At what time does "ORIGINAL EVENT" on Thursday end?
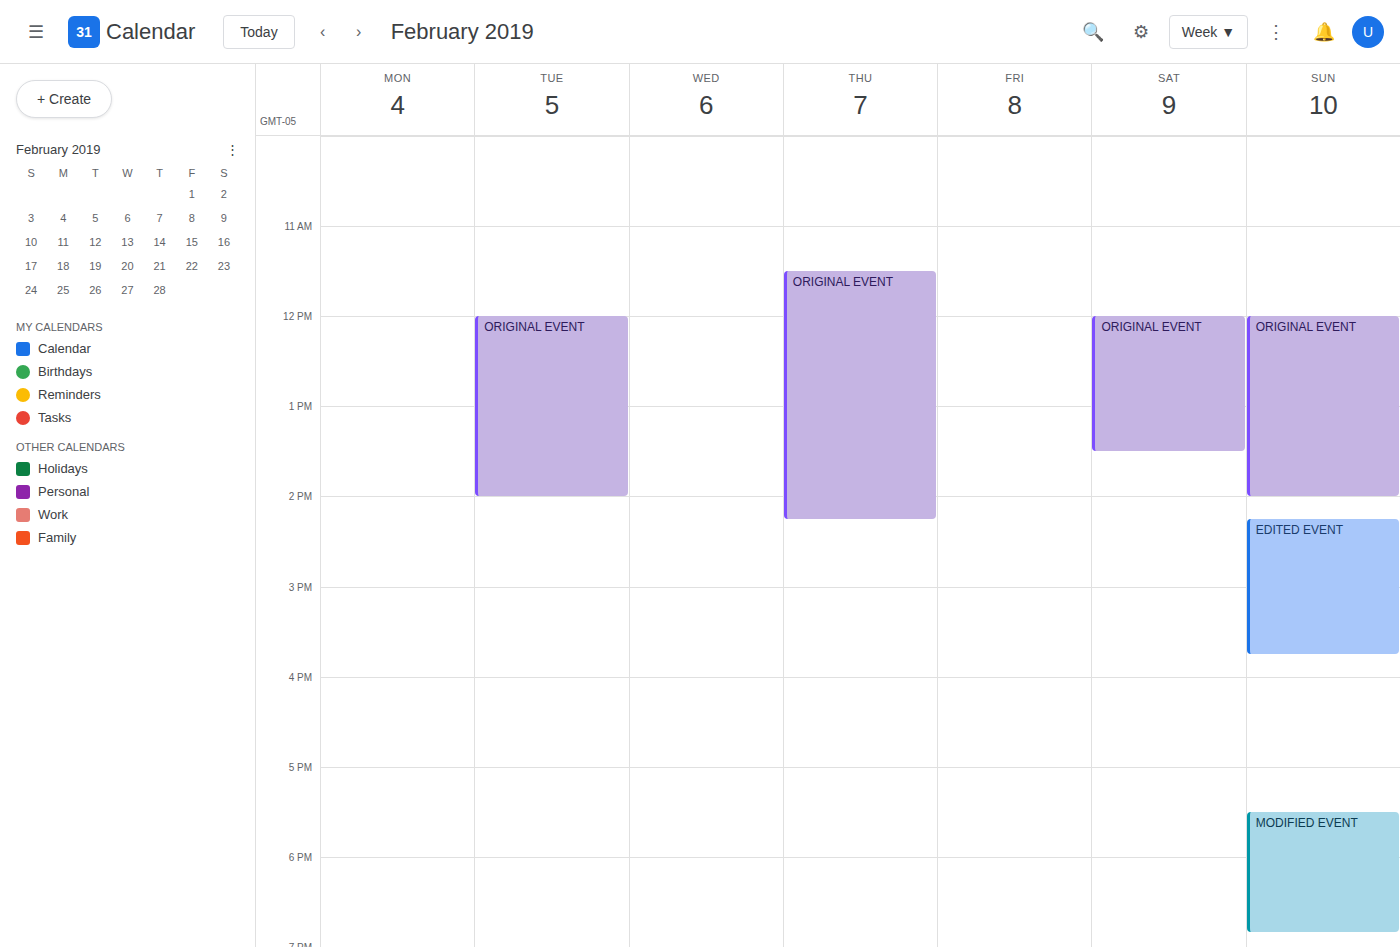
2:15 PM